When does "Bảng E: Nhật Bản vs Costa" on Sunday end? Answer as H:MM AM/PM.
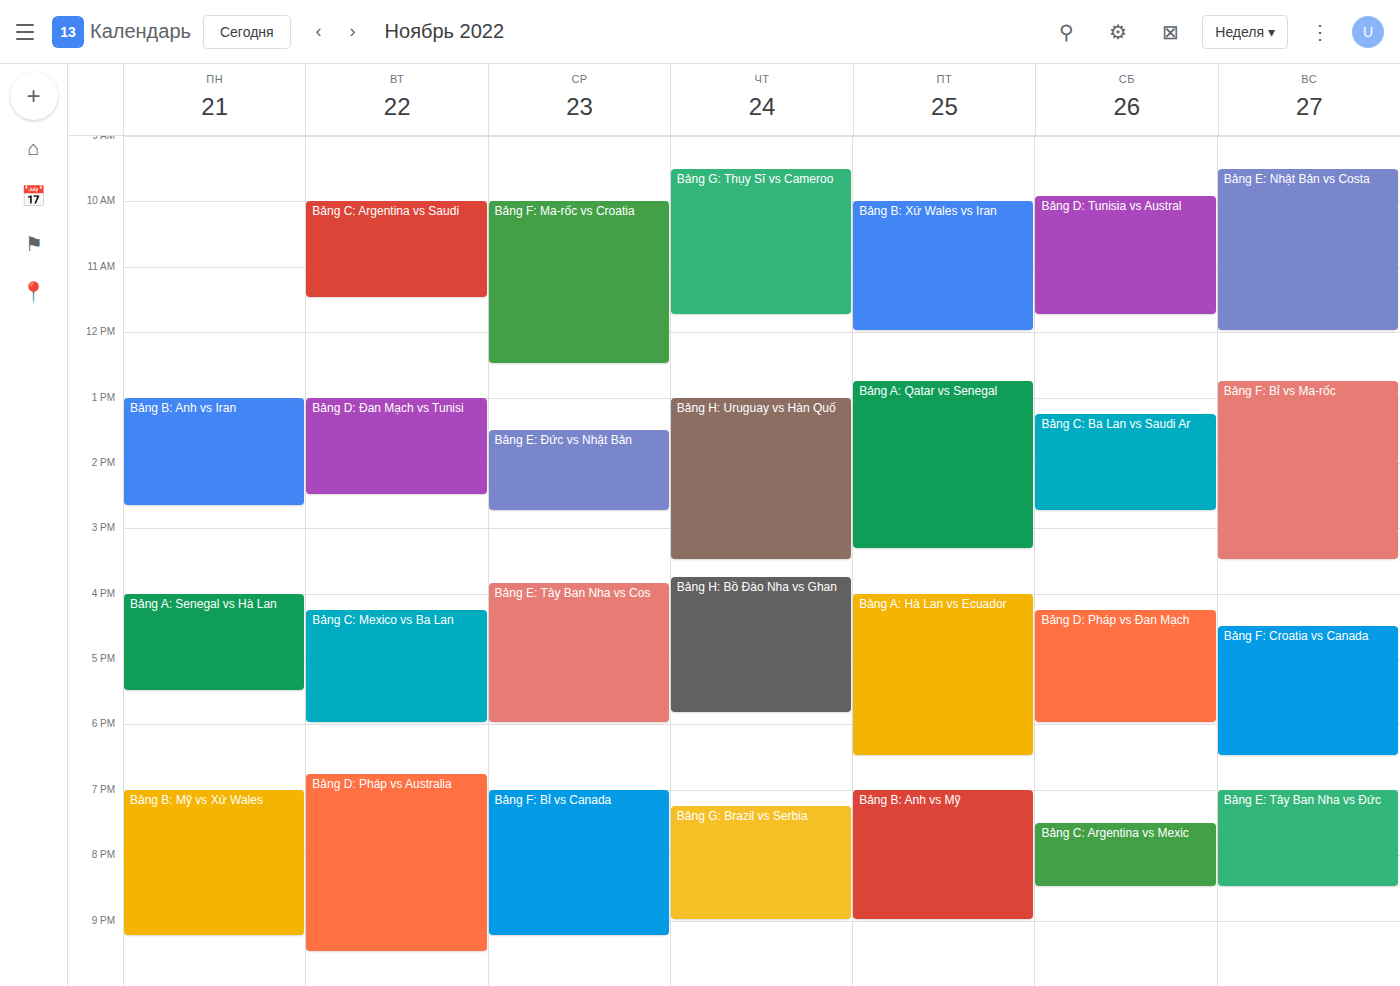
12:00 PM